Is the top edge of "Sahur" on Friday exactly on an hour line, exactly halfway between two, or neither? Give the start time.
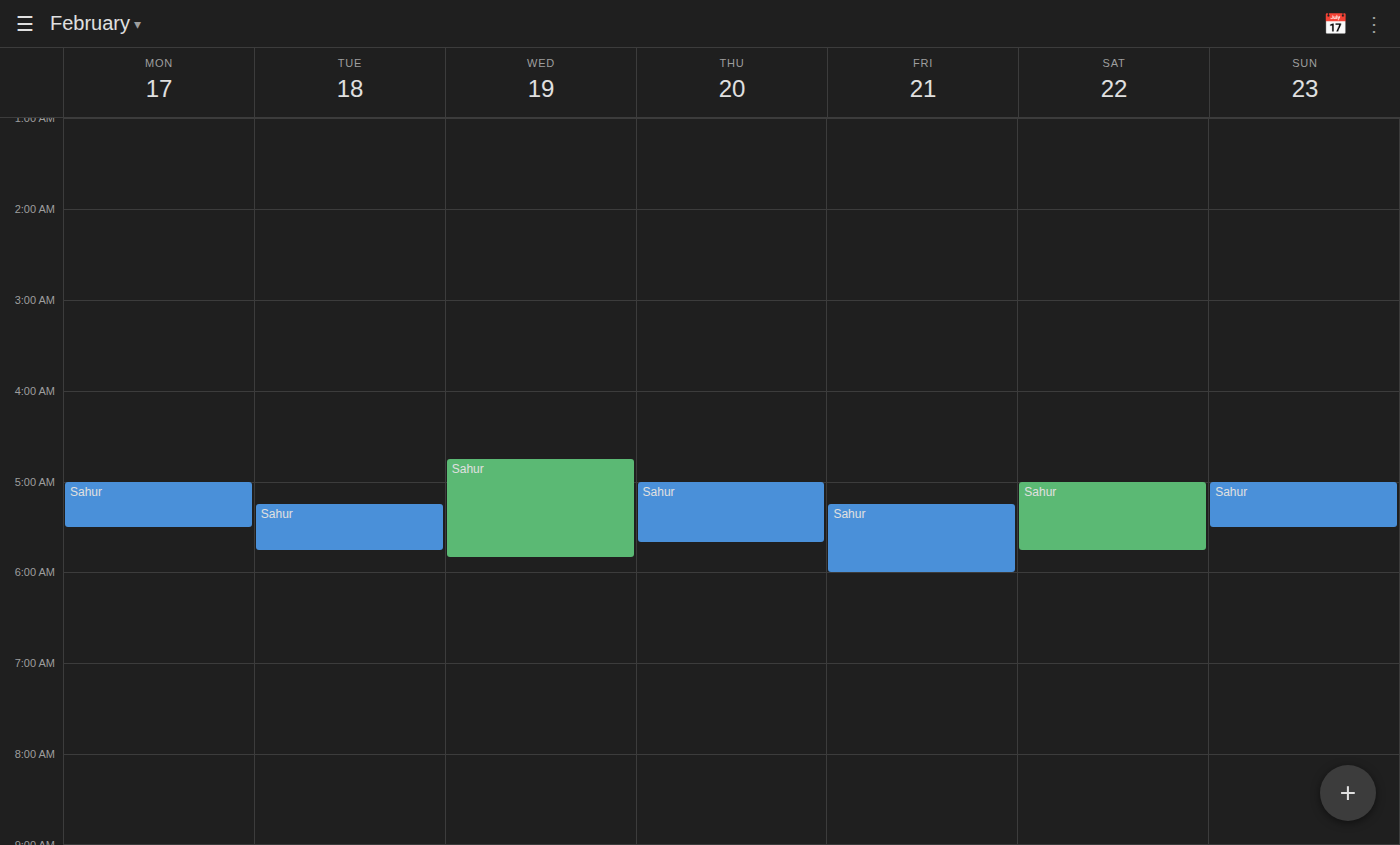
5:15 AM -- neither: a quarter of the way from the 5 AM line to the 6 AM line.